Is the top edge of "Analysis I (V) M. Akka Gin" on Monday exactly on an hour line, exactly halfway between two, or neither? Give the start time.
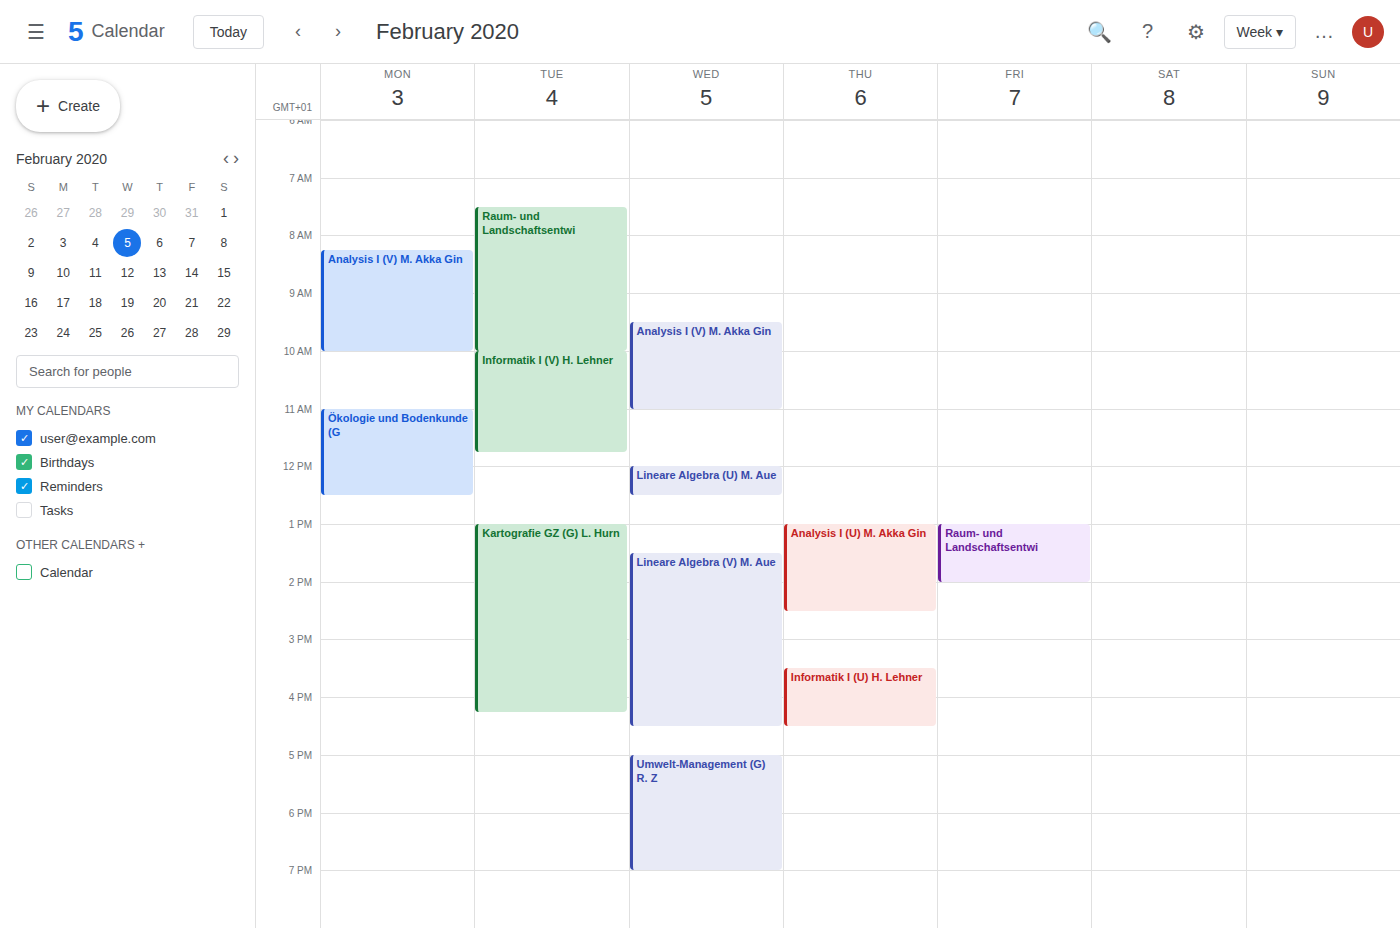
8:15 AM -- neither: a quarter of the way from the 8 AM line to the 9 AM line.